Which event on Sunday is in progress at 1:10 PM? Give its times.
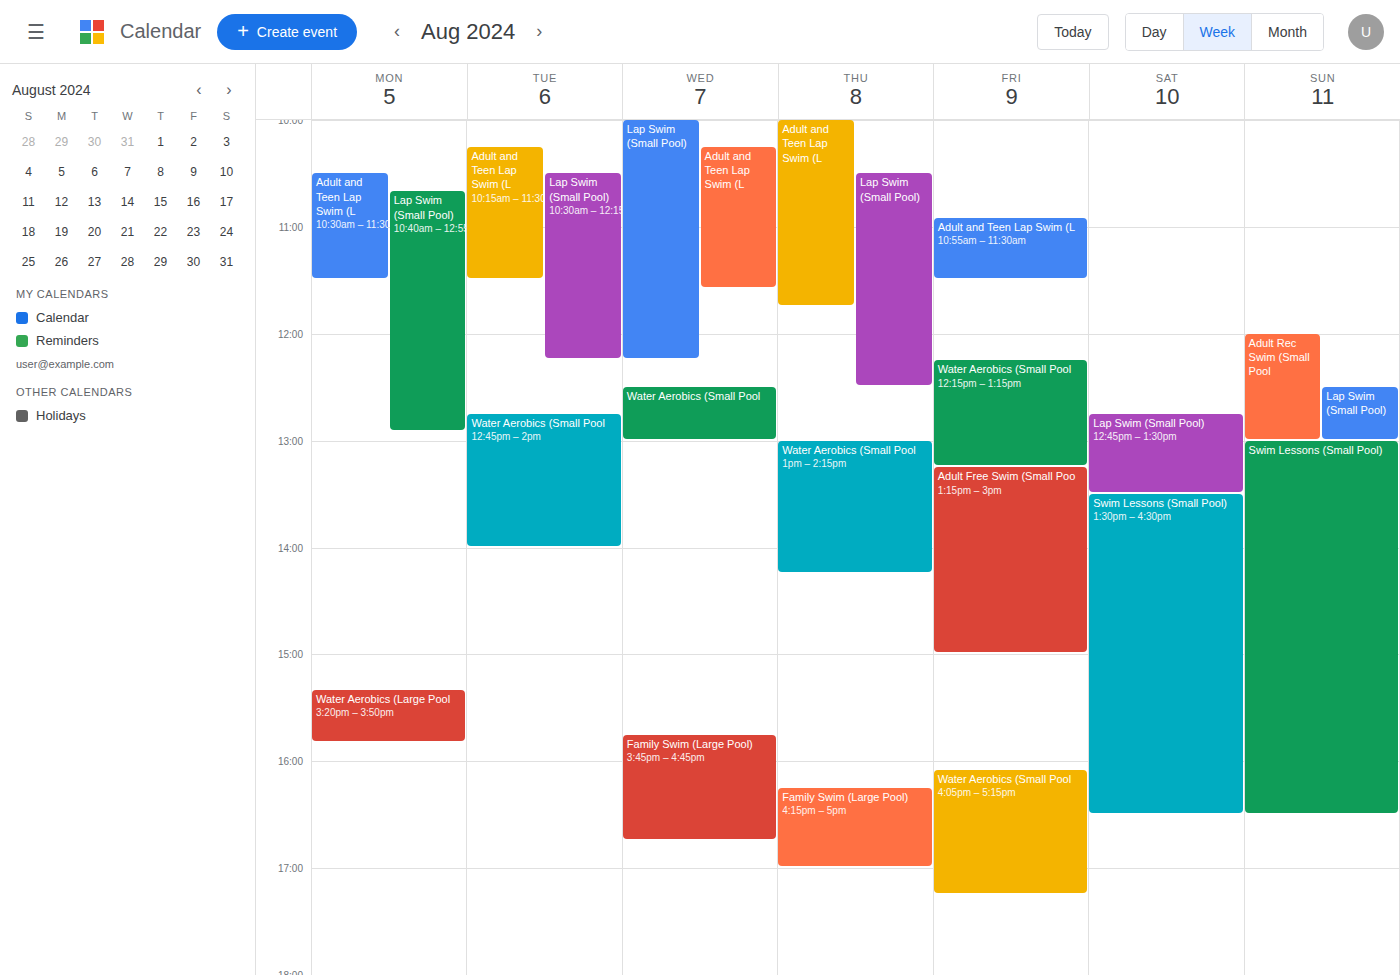
"Swim Lessons (Small Pool)", 1:00 PM to 4:30 PM